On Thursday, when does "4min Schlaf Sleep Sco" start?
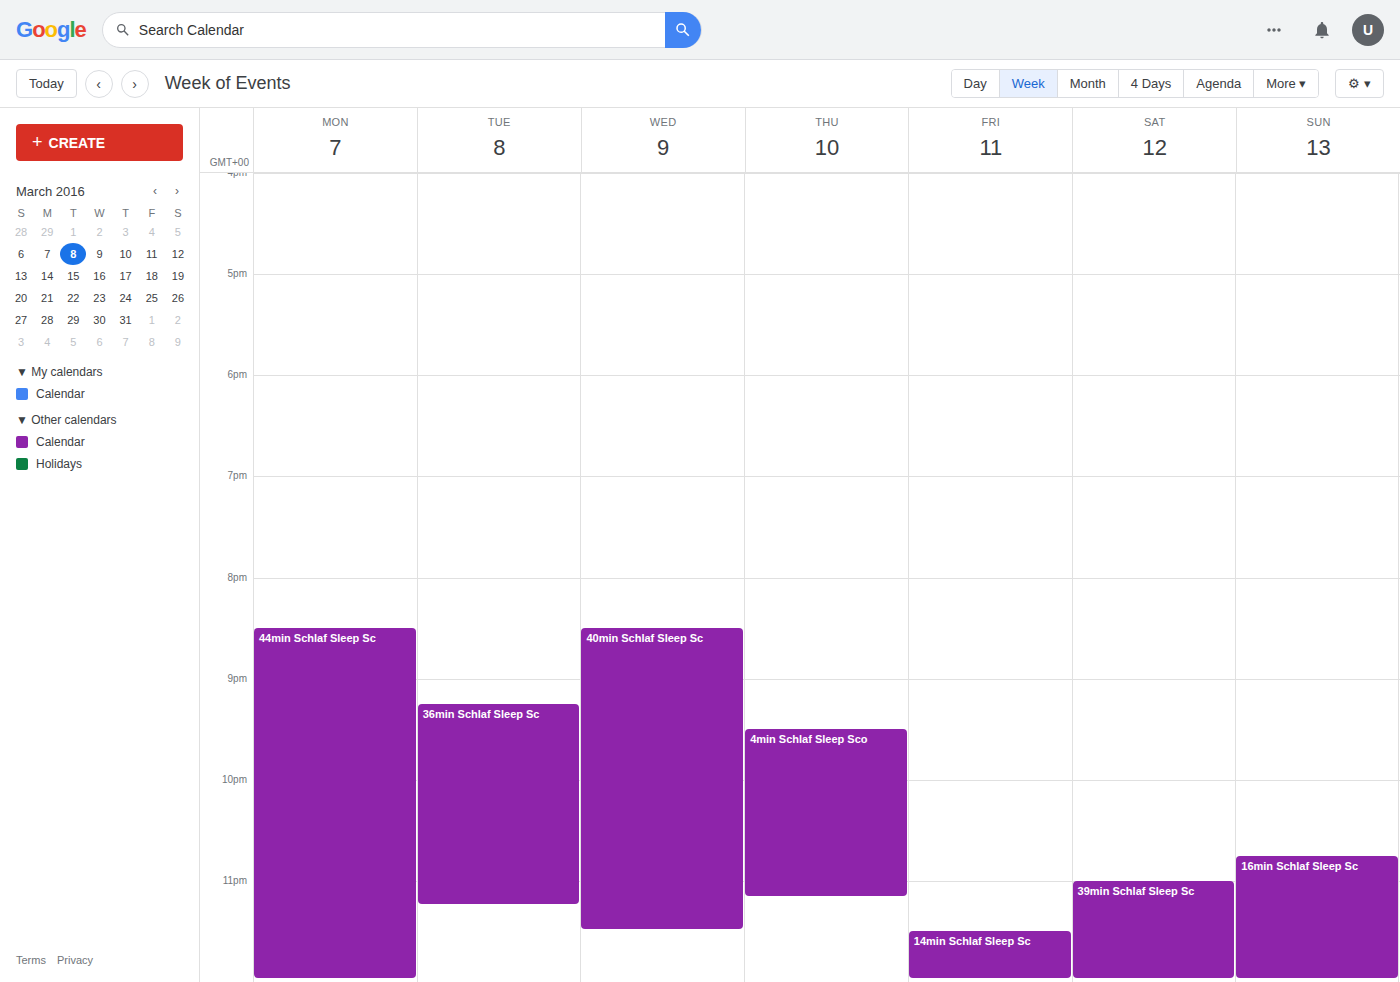
9:30 PM